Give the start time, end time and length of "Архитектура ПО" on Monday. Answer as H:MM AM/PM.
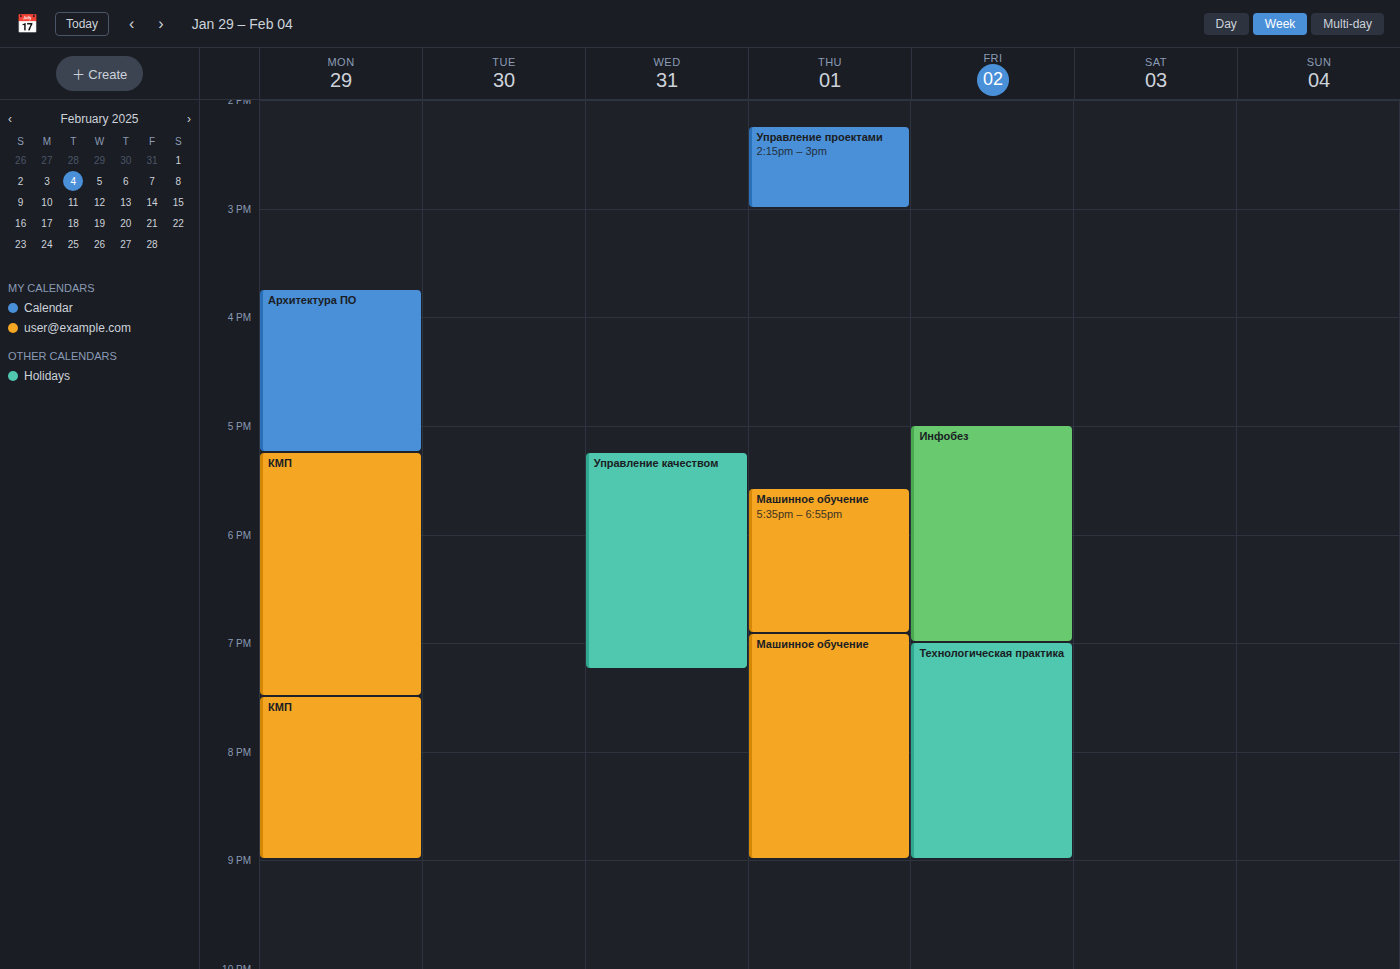
3:45 PM to 5:15 PM, 1 hour 30 minutes